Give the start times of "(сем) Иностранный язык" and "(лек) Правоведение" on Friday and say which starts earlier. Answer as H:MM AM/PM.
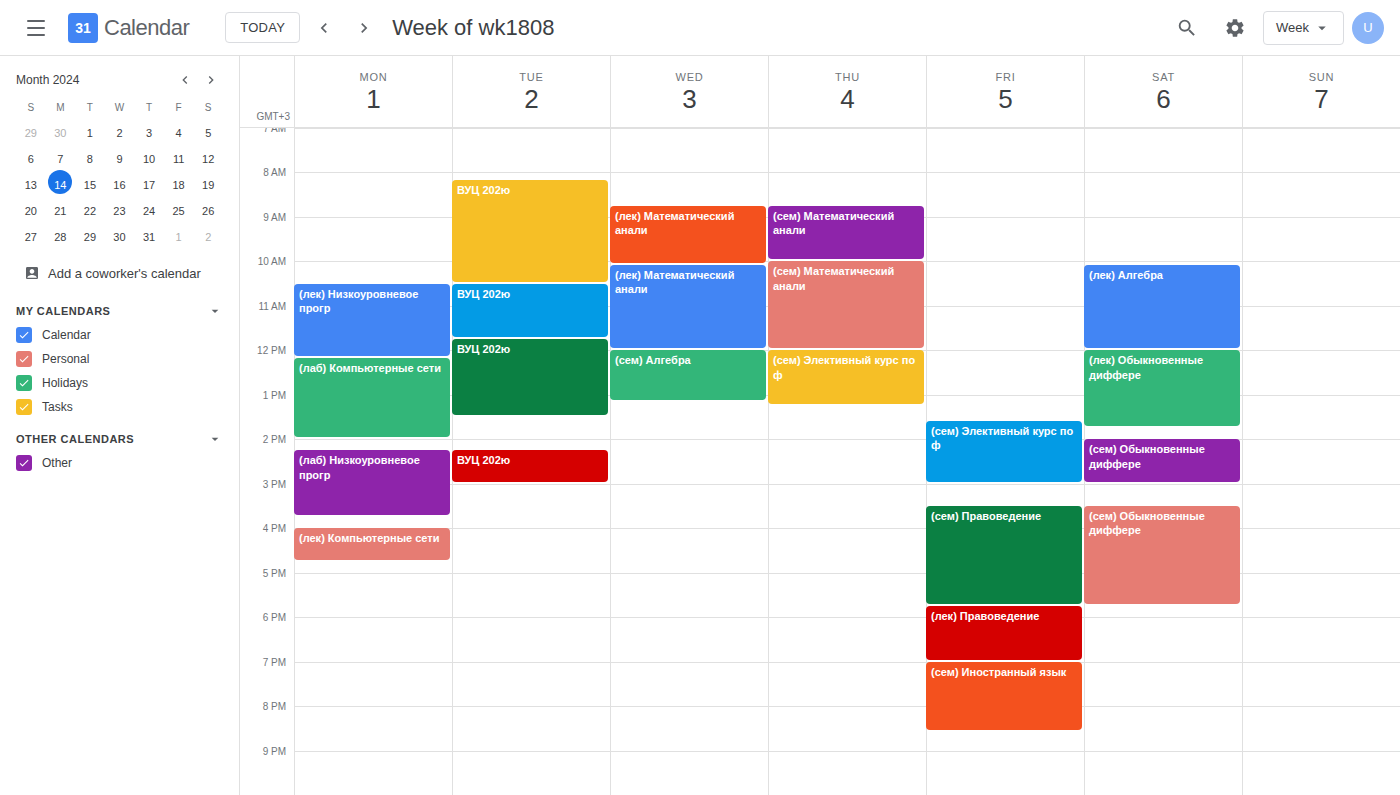
"(лек) Правоведение" 5:45 PM; "(сем) Иностранный язык" 7:00 PM.